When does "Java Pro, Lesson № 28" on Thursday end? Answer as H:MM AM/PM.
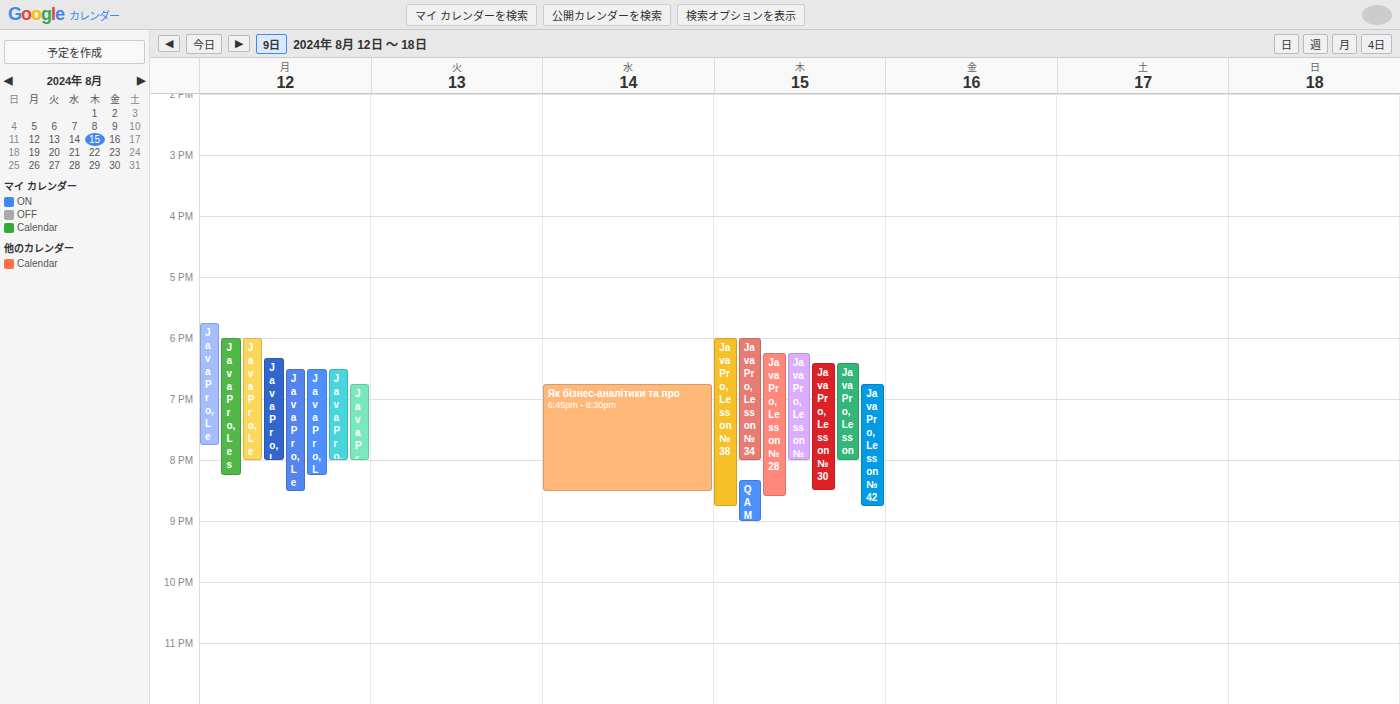
8:35 PM